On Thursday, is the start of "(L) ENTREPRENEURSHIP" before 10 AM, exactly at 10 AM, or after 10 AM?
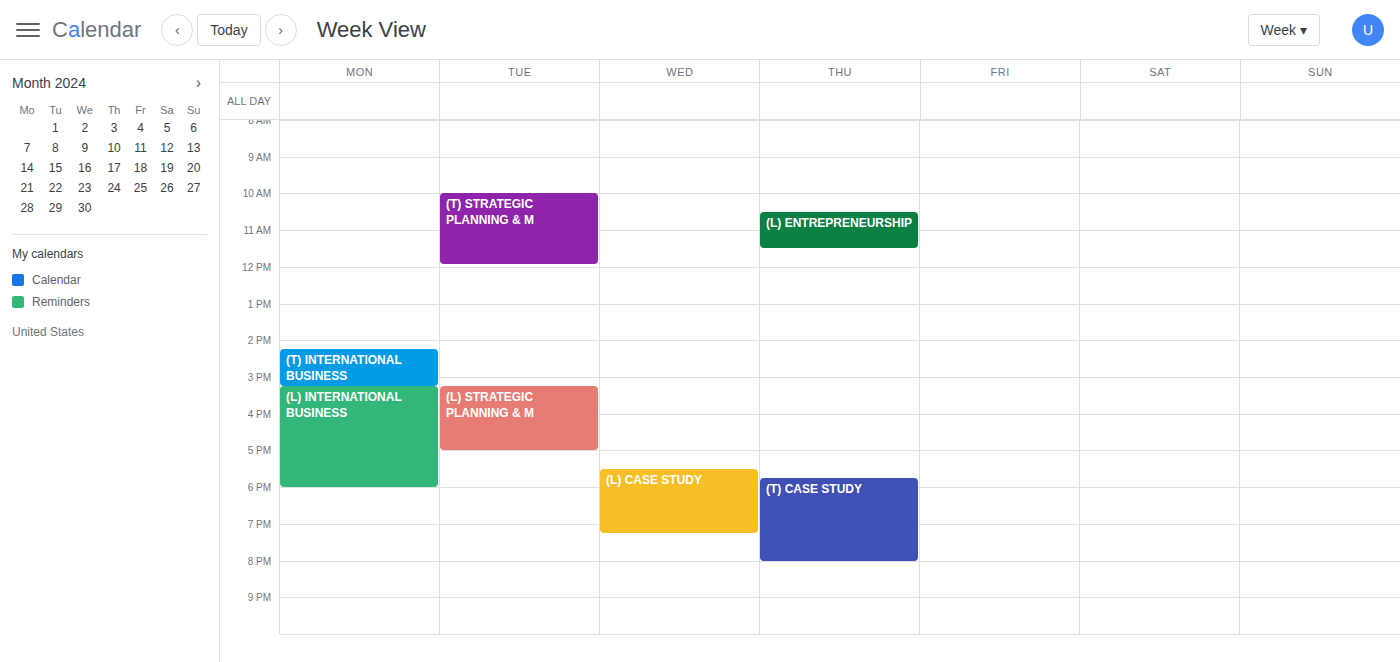
10:30 AM -- after 10 AM, 30 minutes below the 10 AM line.